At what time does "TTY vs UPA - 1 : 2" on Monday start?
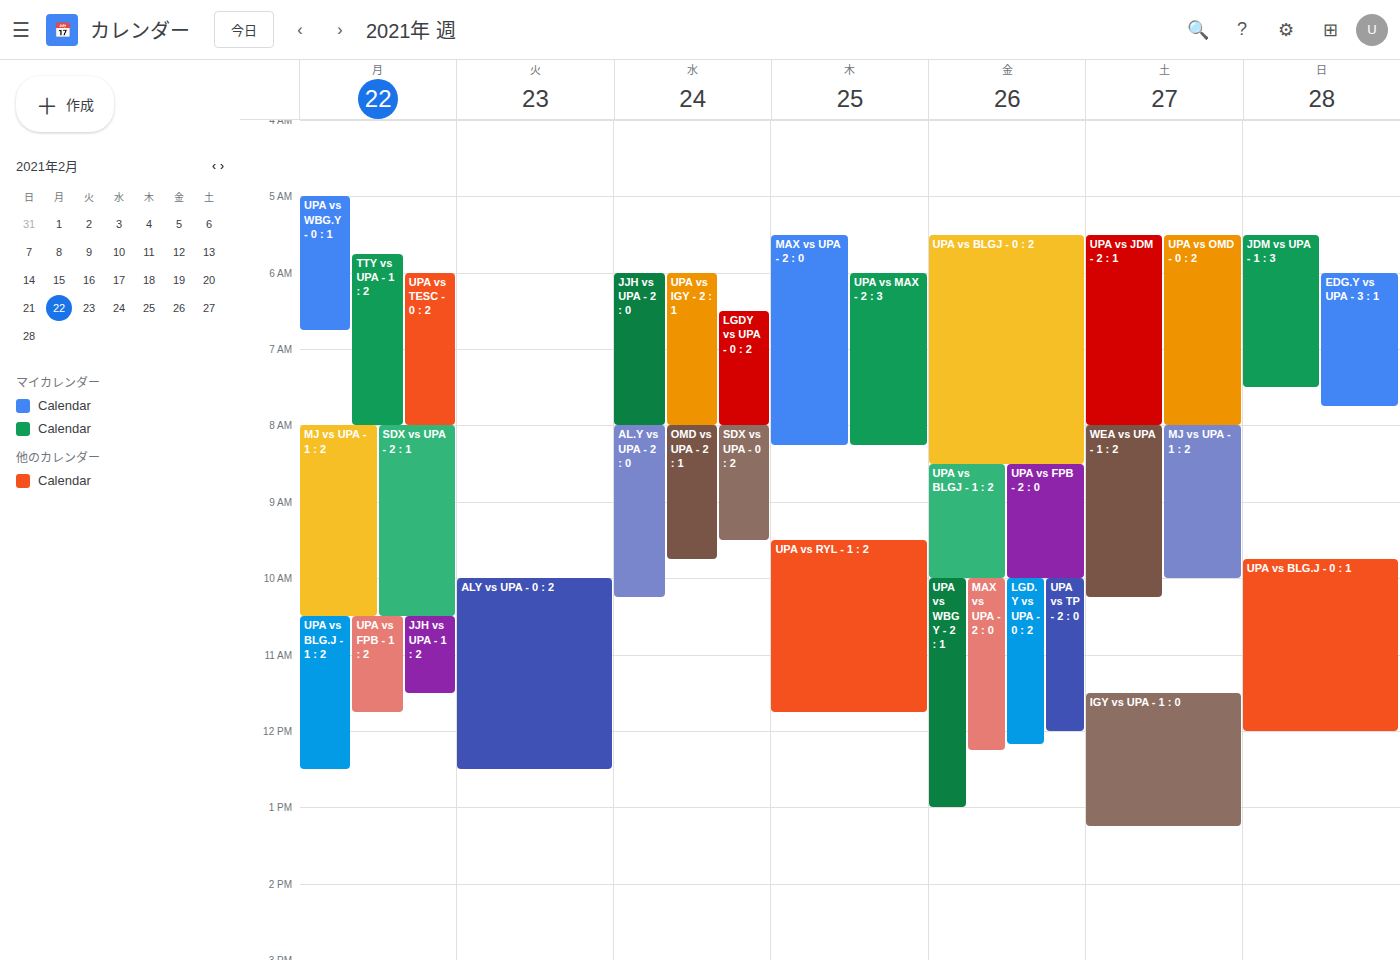
5:45 AM